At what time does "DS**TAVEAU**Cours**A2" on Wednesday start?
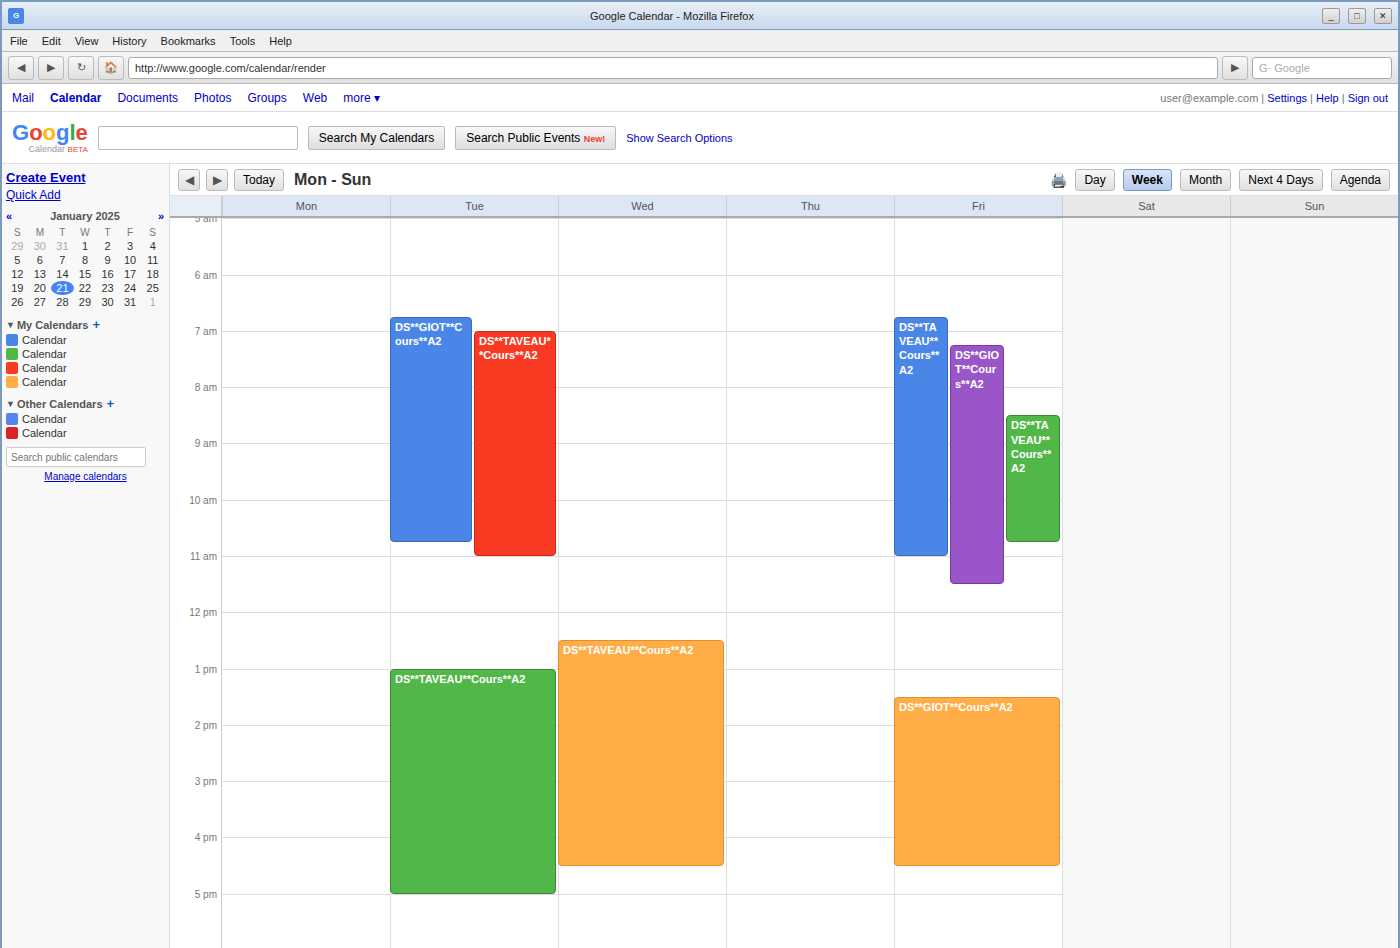
12:30 PM